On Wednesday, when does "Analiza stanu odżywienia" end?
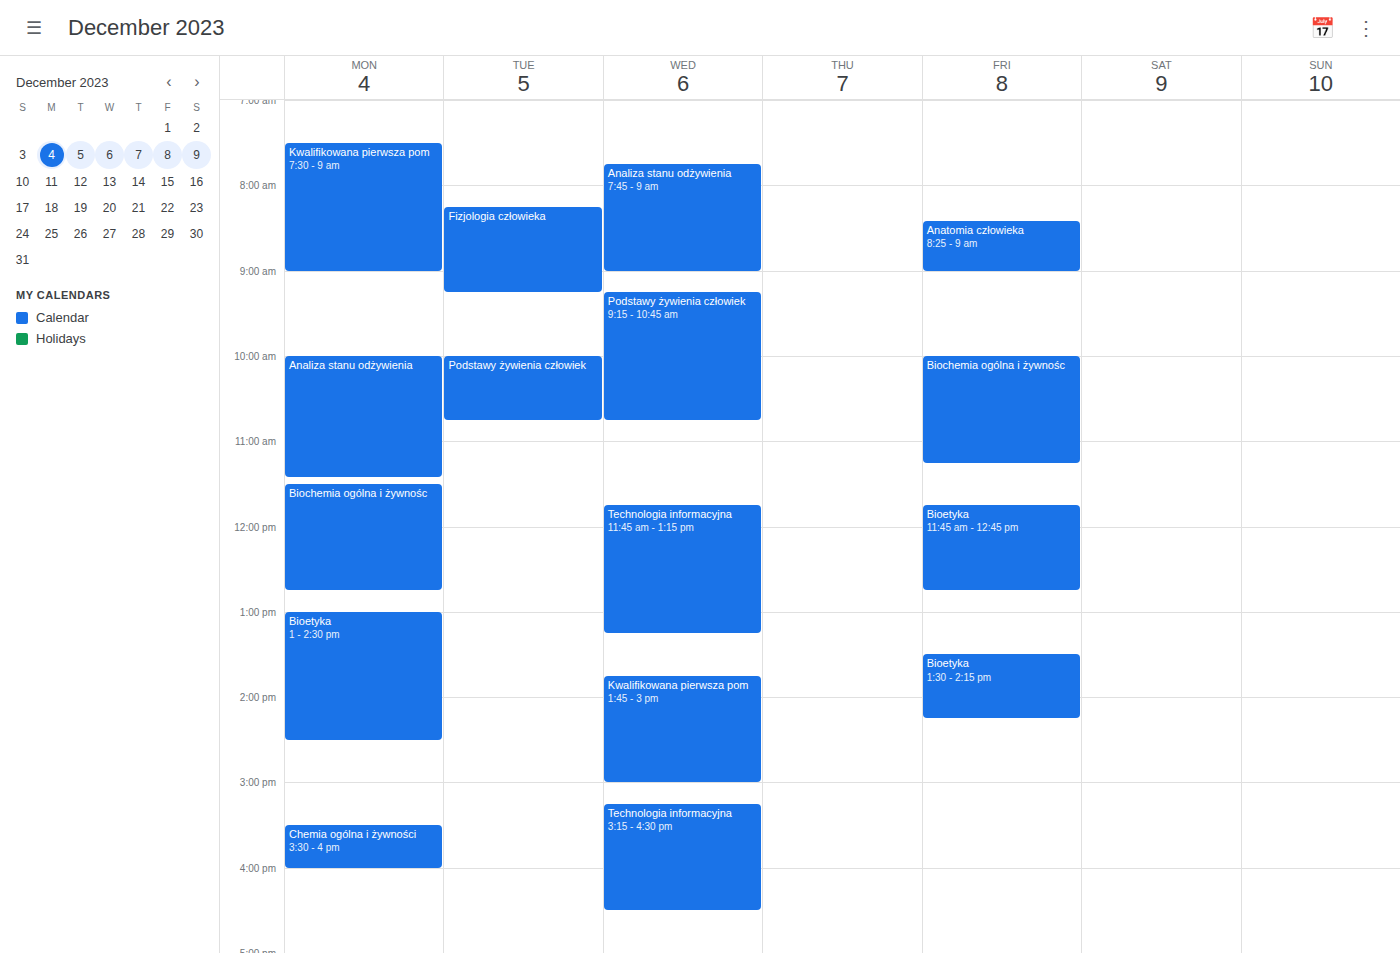
09:00